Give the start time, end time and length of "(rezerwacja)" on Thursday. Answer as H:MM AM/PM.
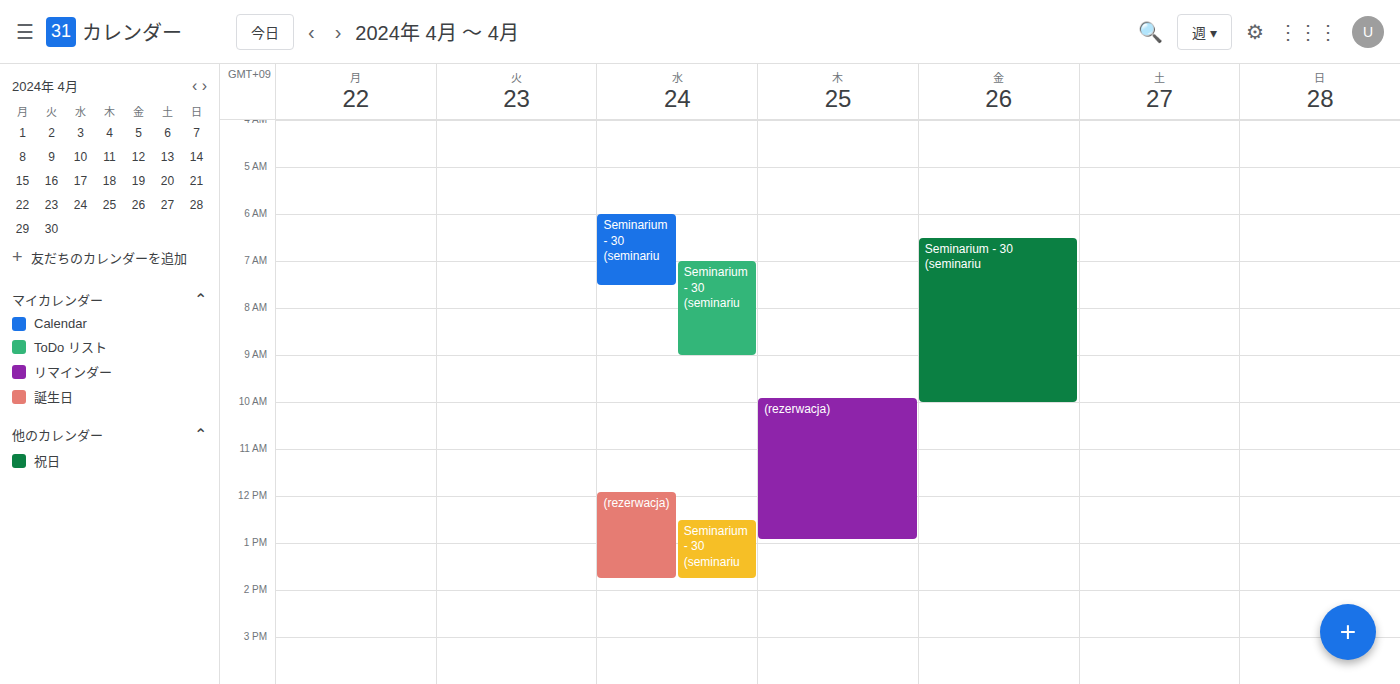
9:55 AM to 12:55 PM, 3 hours